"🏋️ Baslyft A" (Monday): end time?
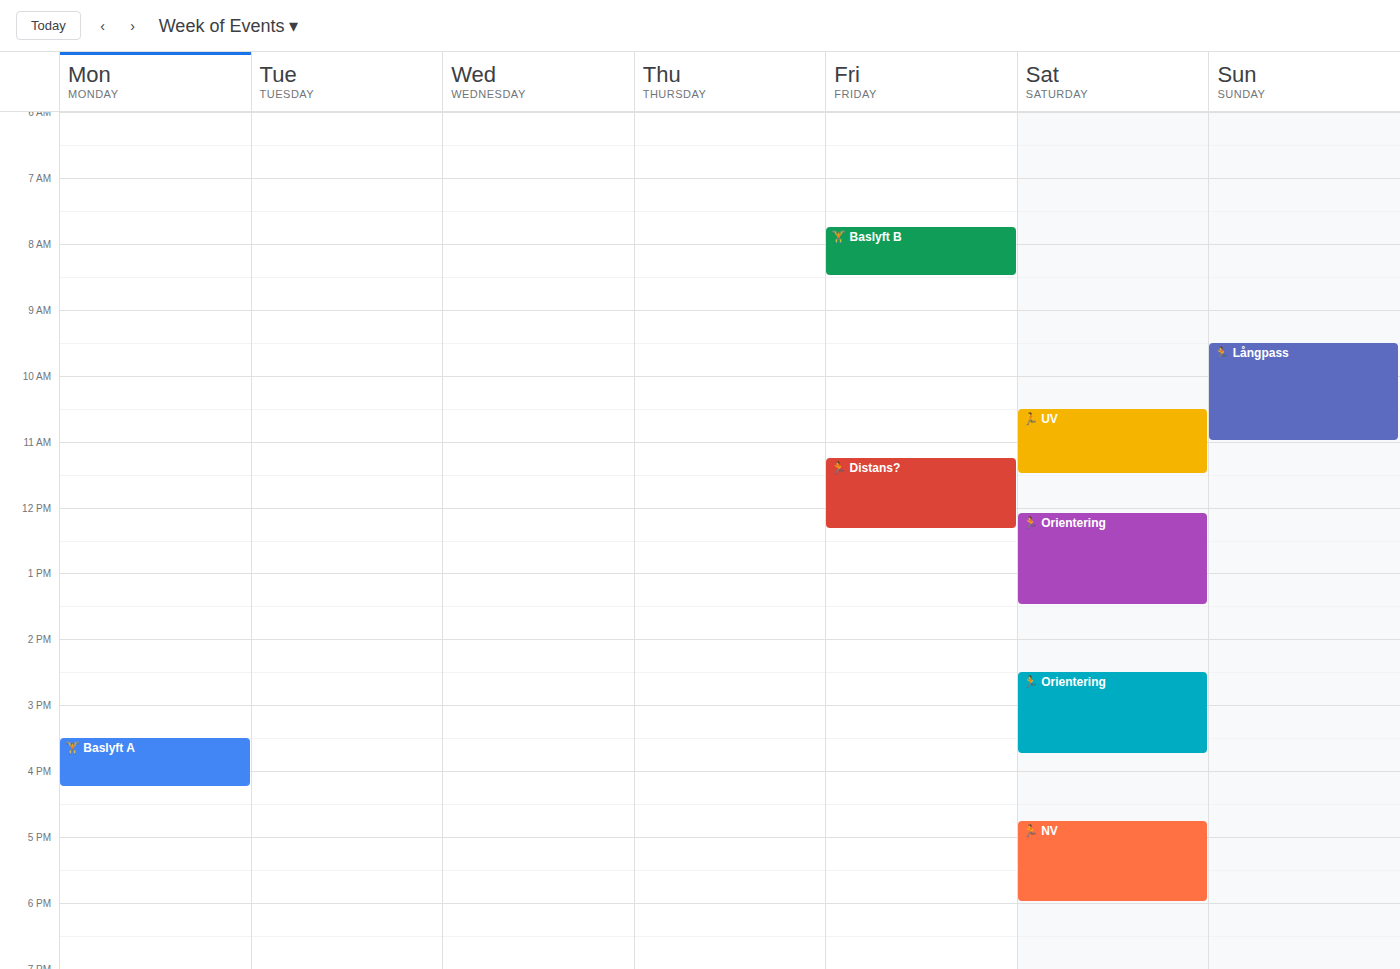
4:15 PM